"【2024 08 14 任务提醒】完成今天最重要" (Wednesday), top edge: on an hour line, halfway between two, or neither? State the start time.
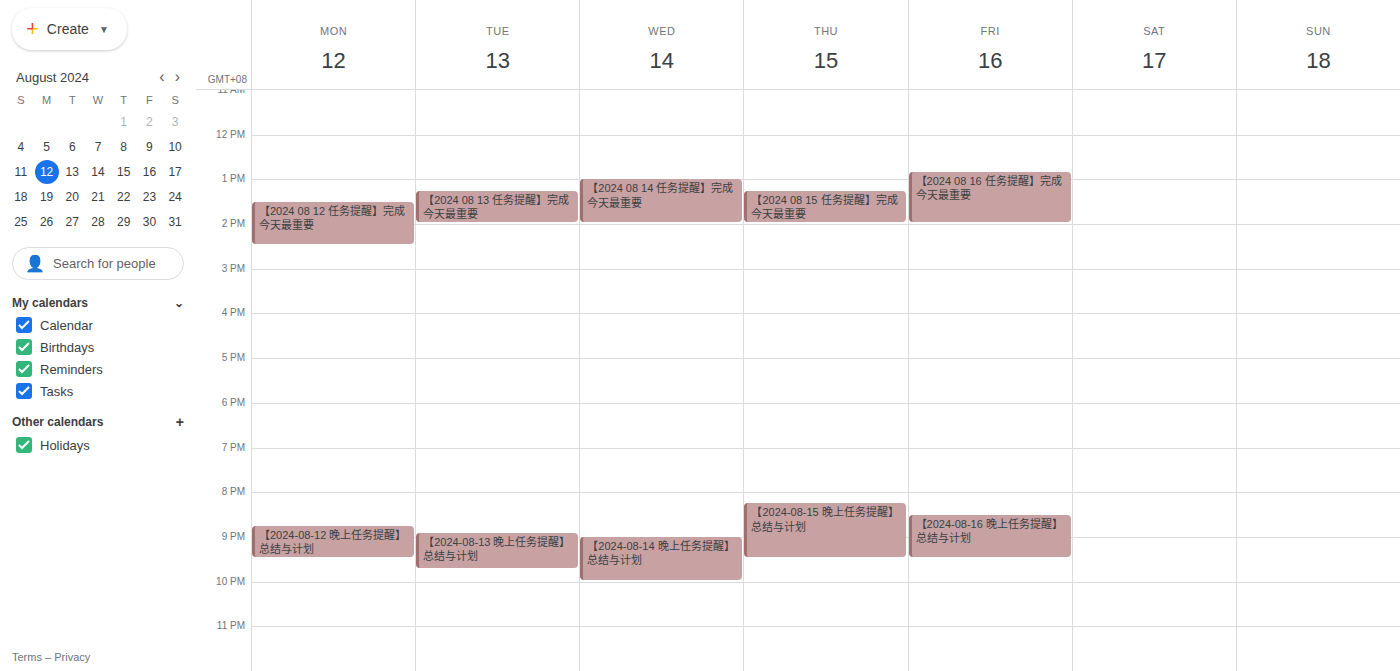
1:00 PM -- exactly on the 1 PM line.